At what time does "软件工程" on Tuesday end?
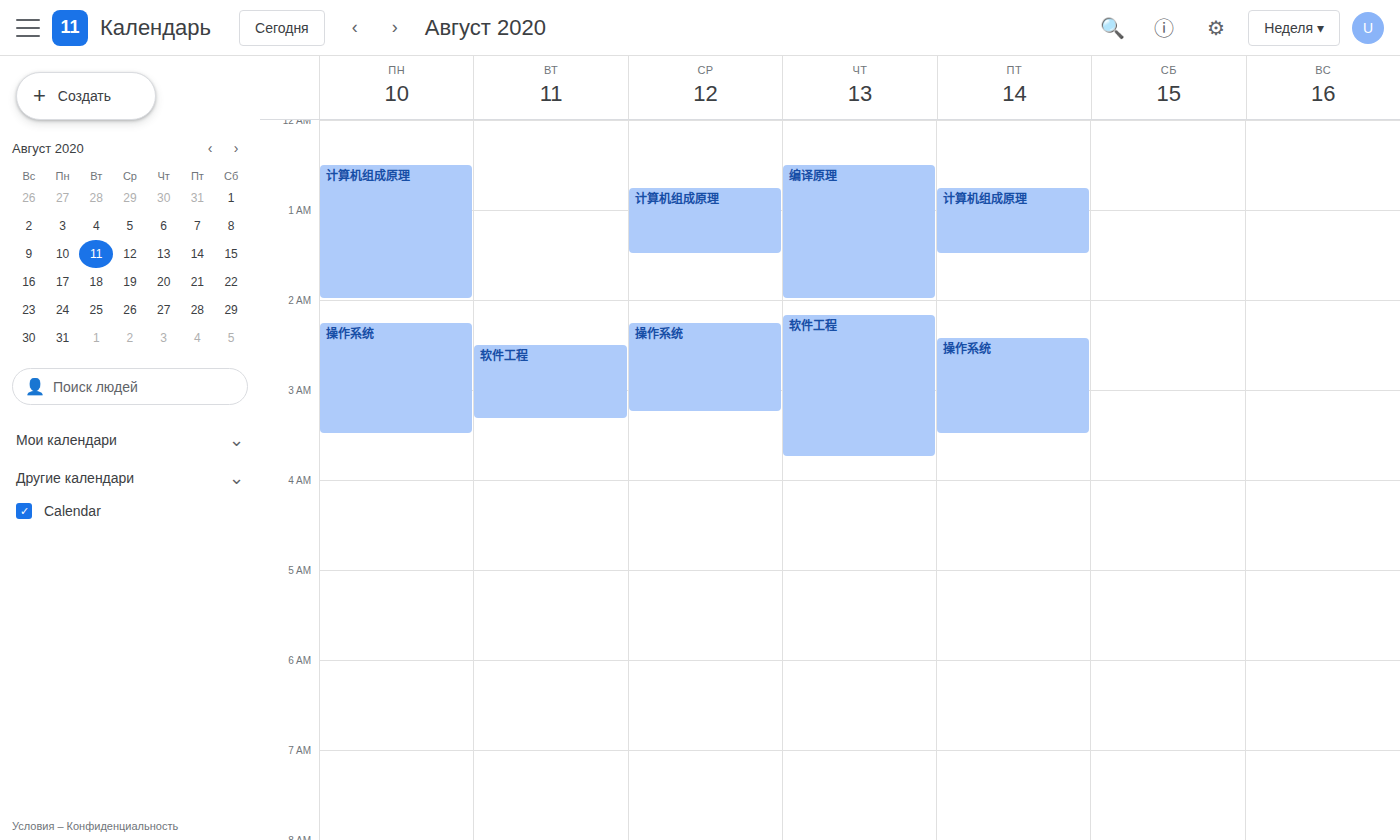
3:20 AM